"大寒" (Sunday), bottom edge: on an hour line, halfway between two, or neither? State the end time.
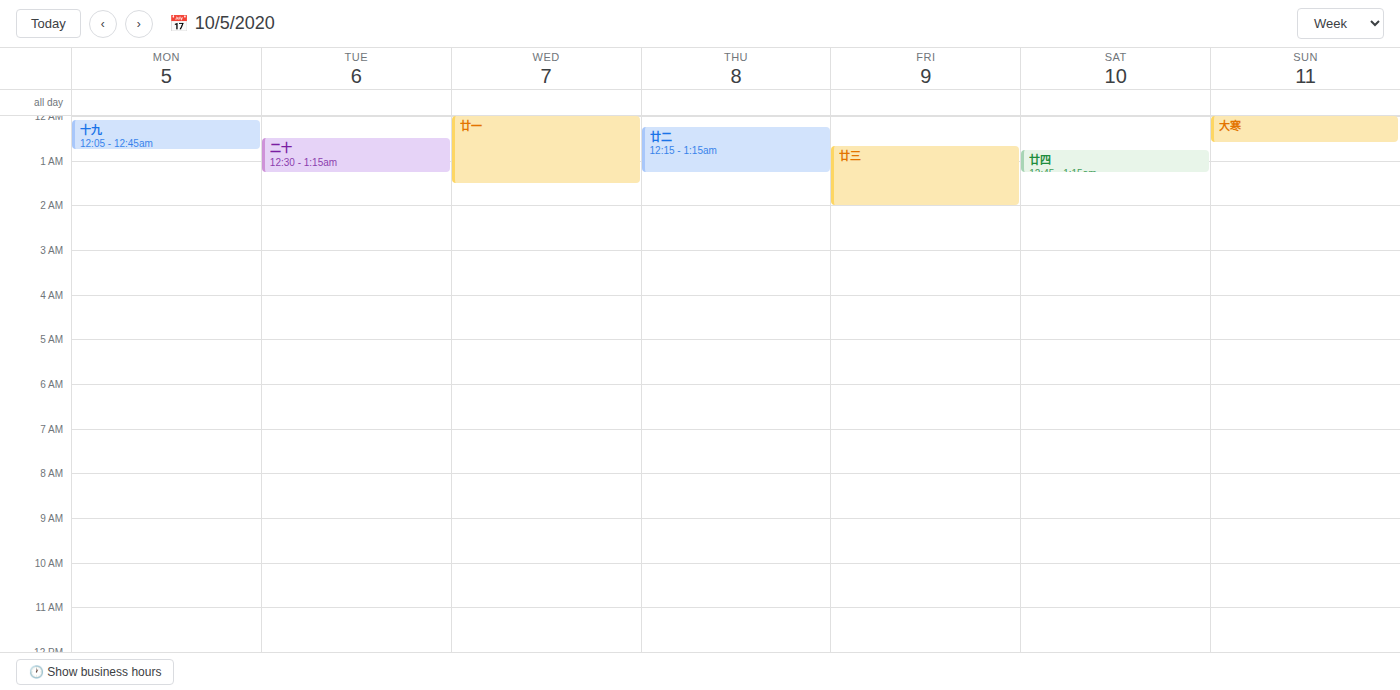
12:35 AM -- neither: 35 minutes below the 12 AM line and 25 minutes above the 1 AM line.